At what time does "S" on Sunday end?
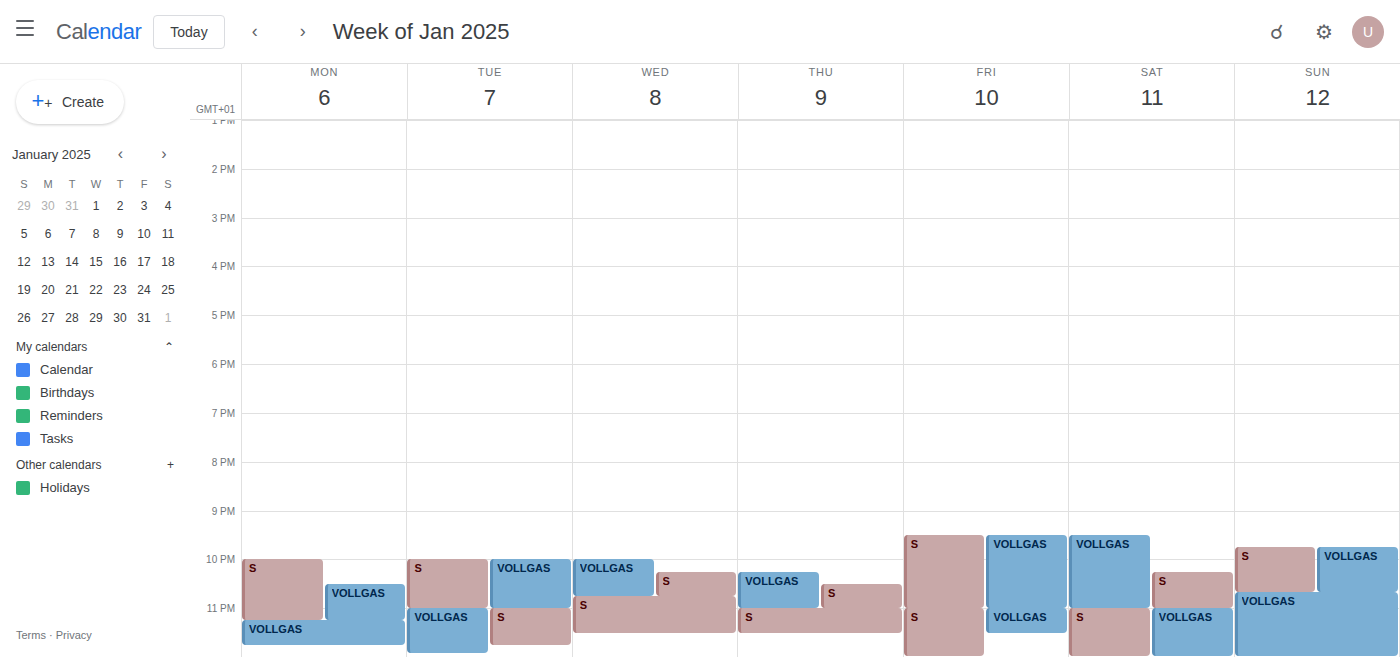
10:40 PM